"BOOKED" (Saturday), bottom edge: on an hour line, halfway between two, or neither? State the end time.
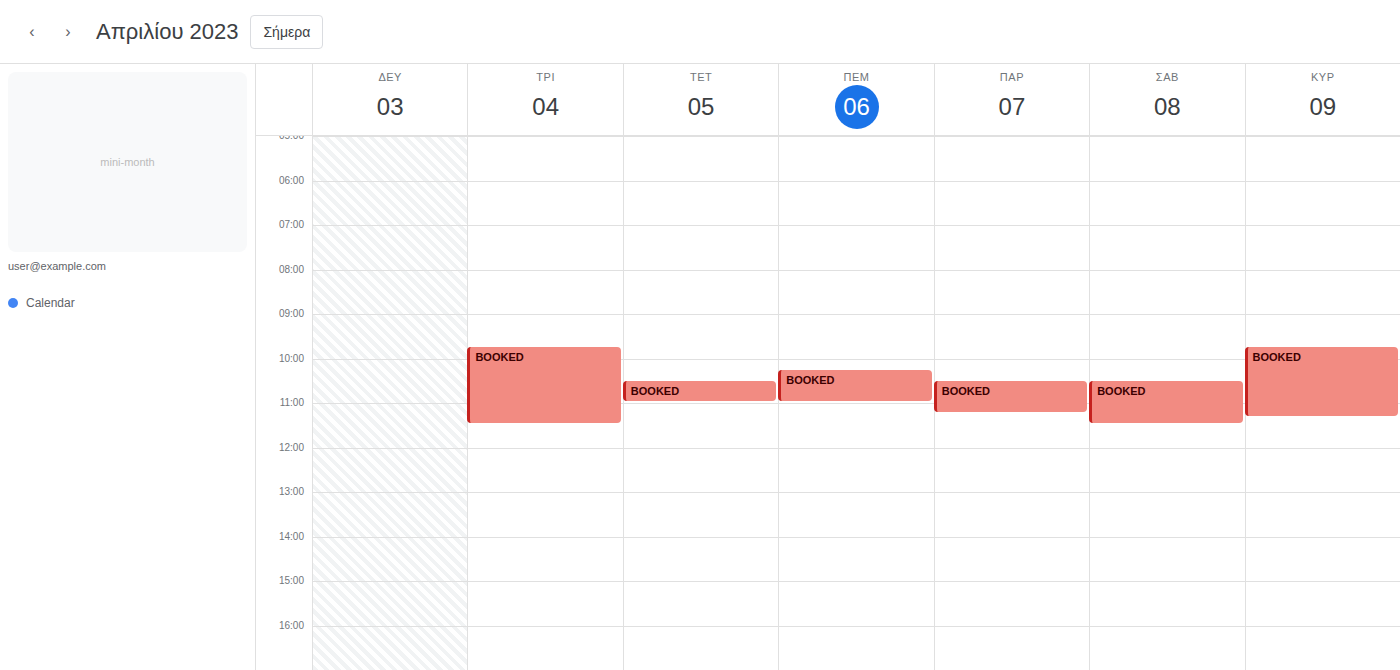
11:30 AM -- halfway between the 11 AM and 12 PM lines.